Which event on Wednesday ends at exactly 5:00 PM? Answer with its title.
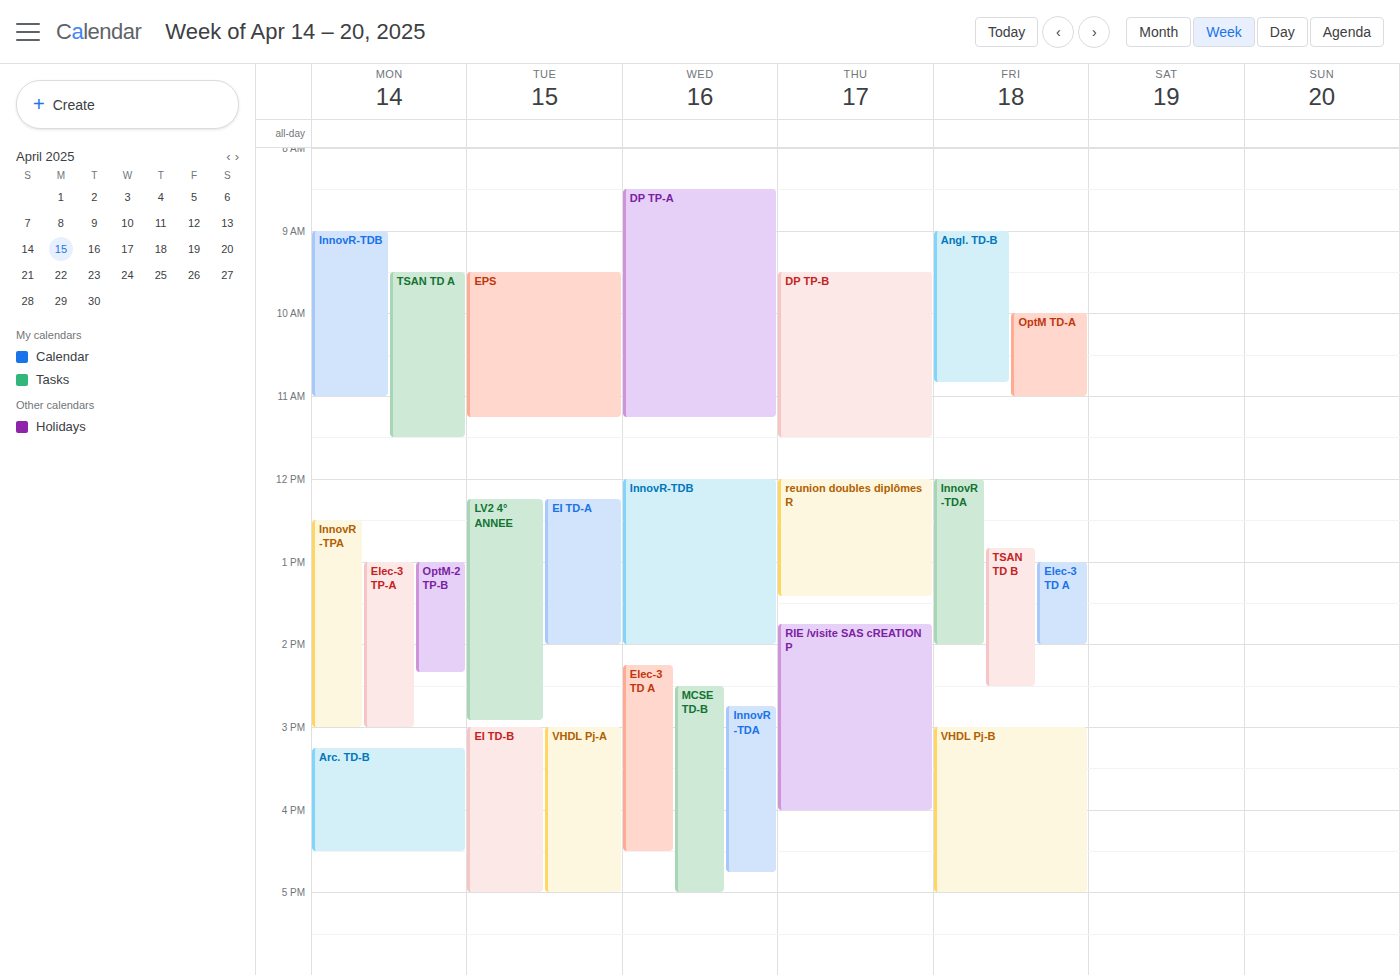
"MCSE TD-B"